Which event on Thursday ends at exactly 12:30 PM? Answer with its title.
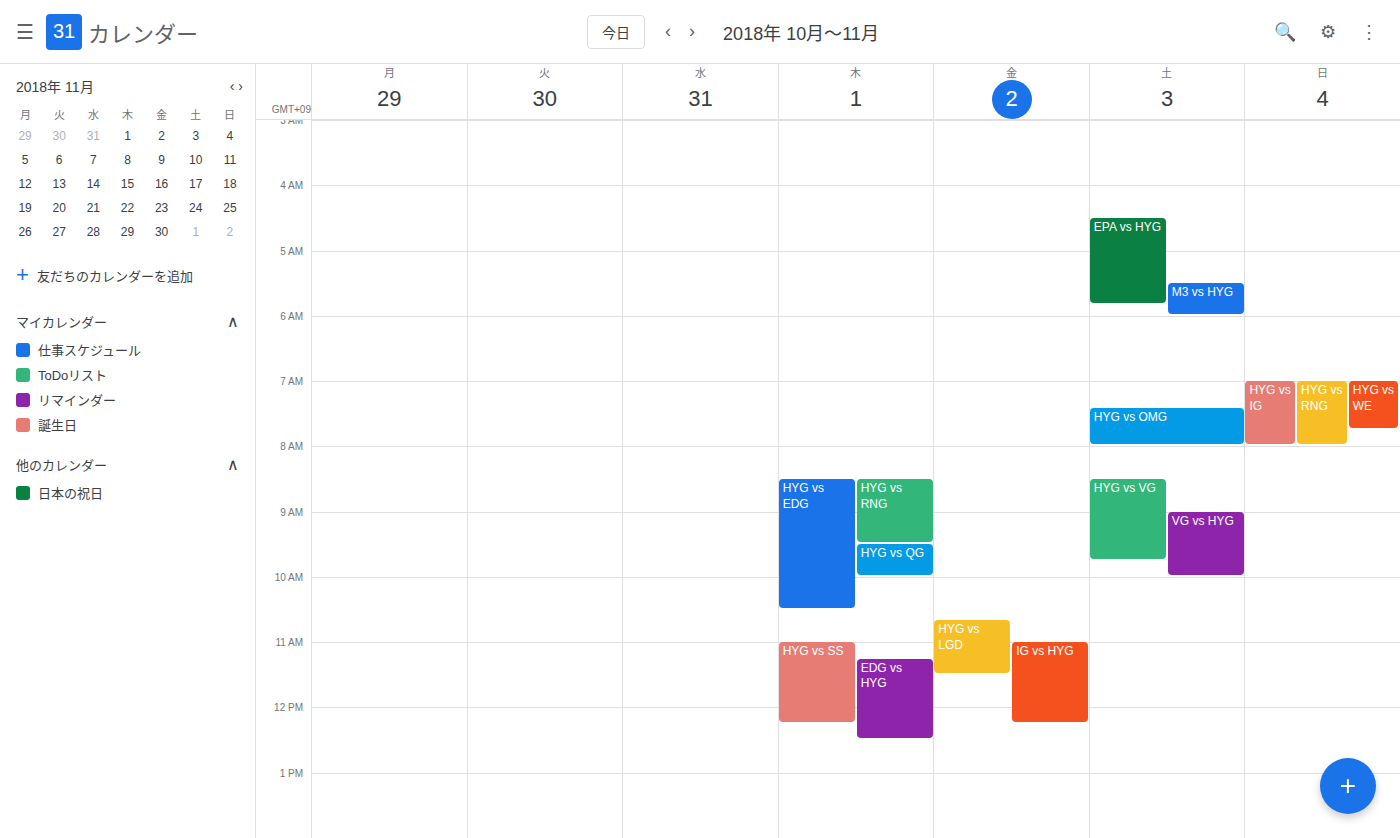
"EDG vs HYG"